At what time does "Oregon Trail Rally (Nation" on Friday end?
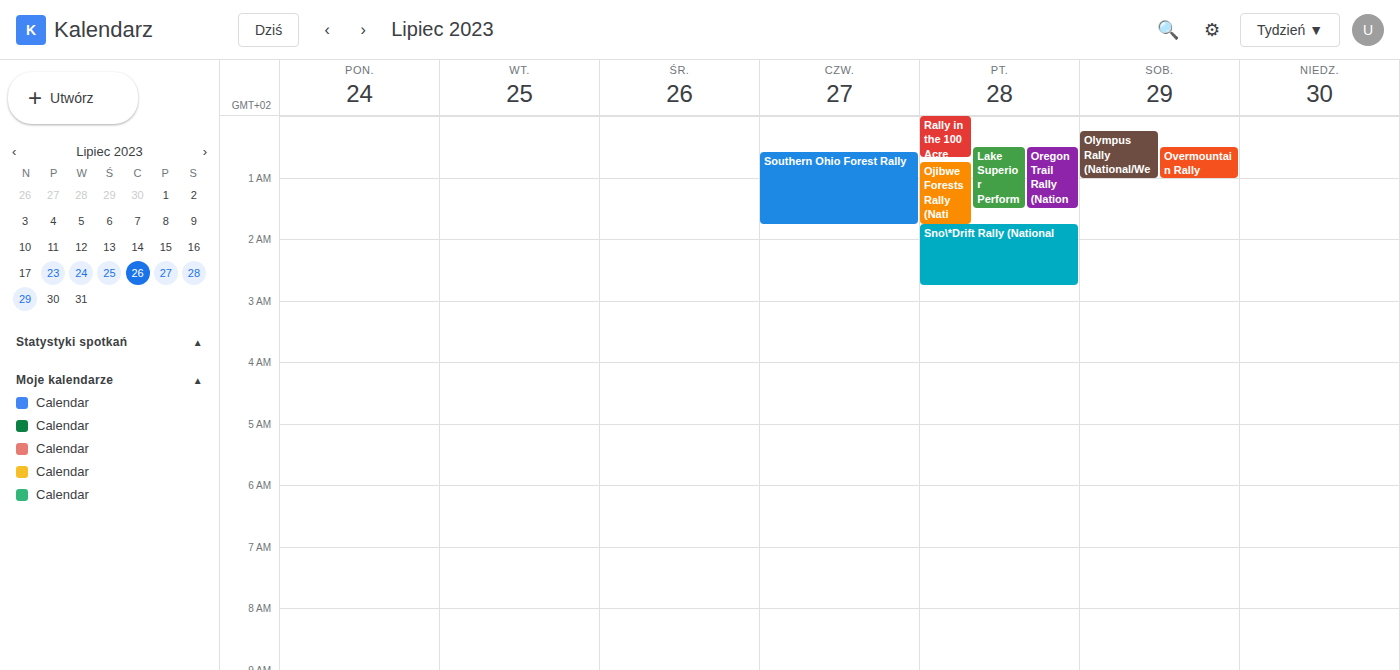
1:30 AM